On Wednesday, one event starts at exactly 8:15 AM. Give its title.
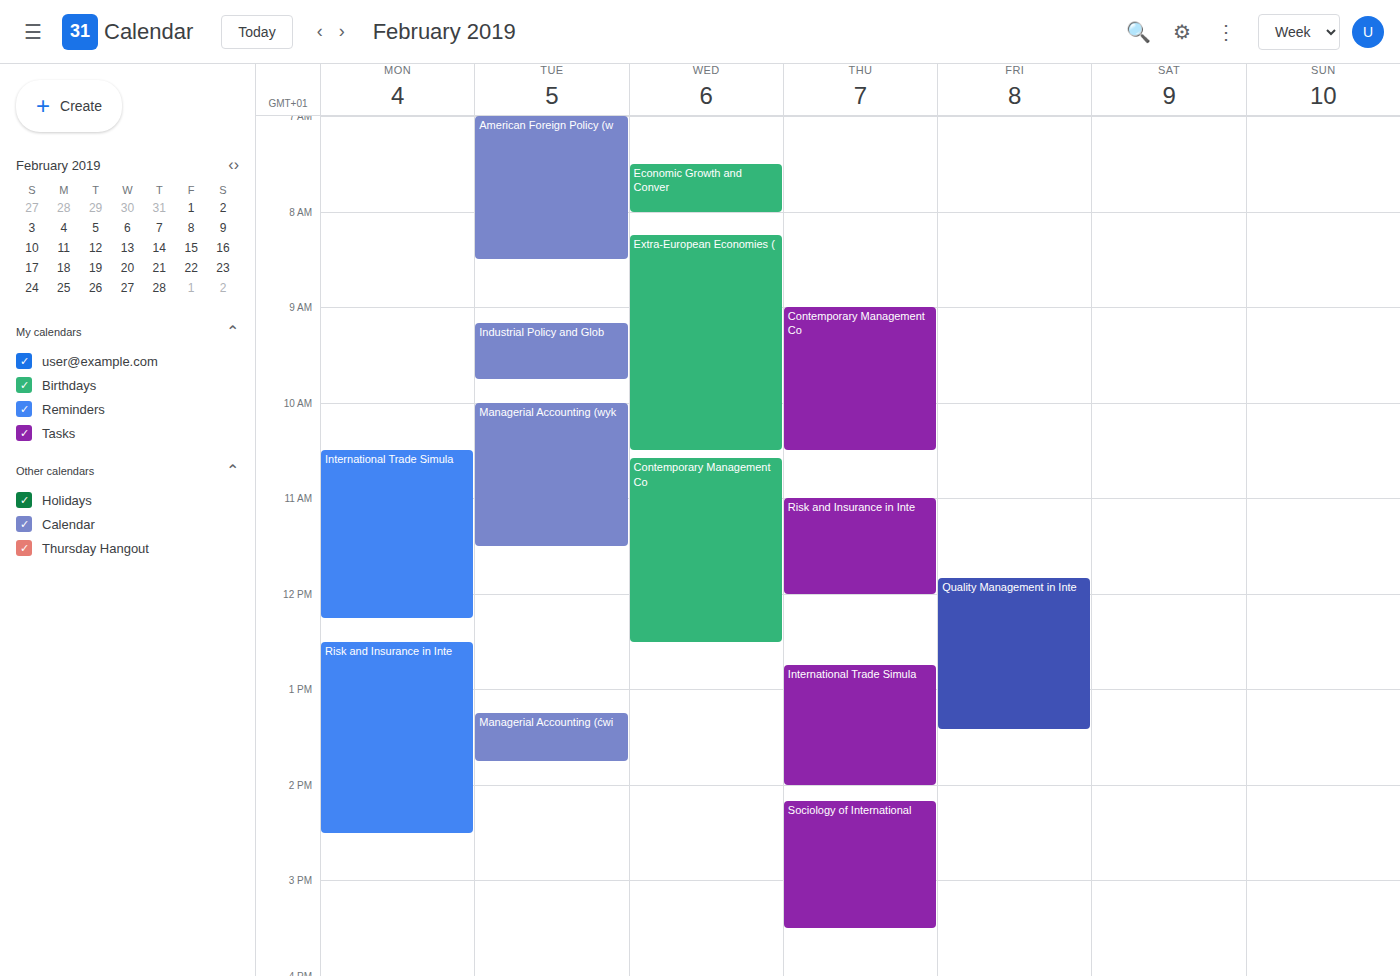
"Extra-European Economies ("